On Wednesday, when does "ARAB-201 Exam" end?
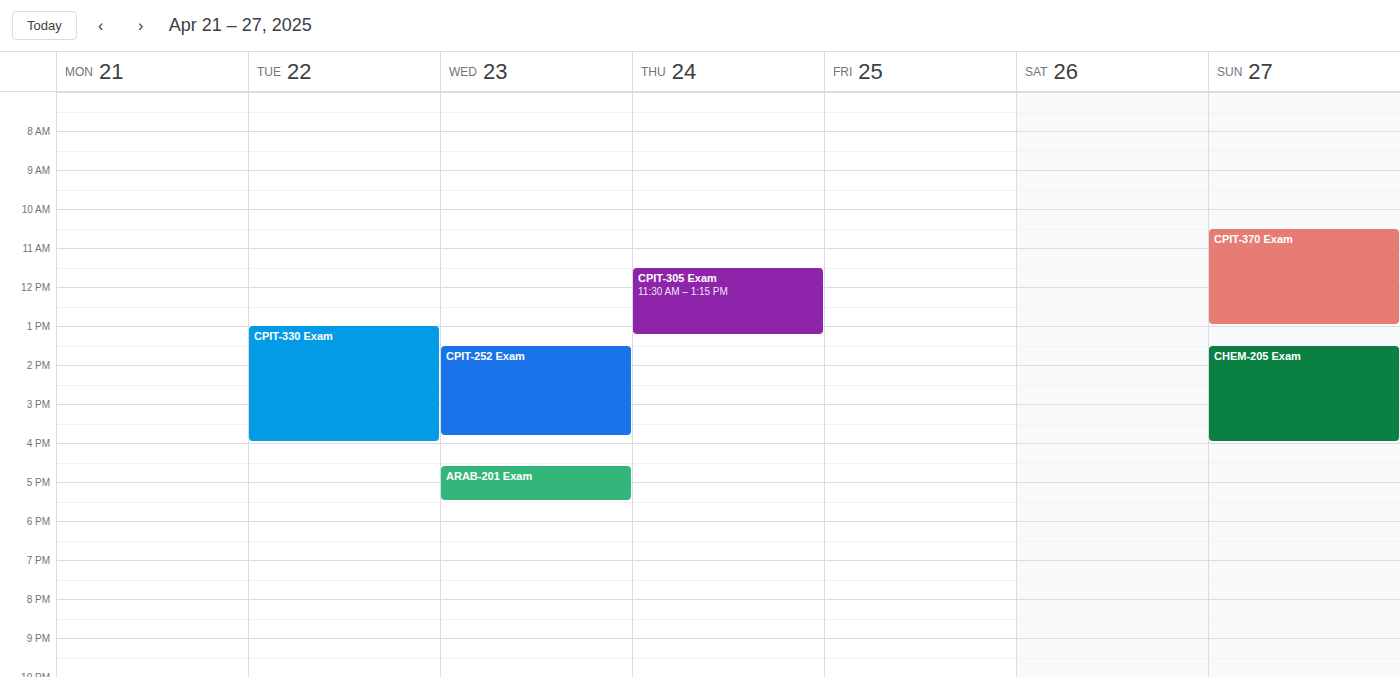
5:30 PM